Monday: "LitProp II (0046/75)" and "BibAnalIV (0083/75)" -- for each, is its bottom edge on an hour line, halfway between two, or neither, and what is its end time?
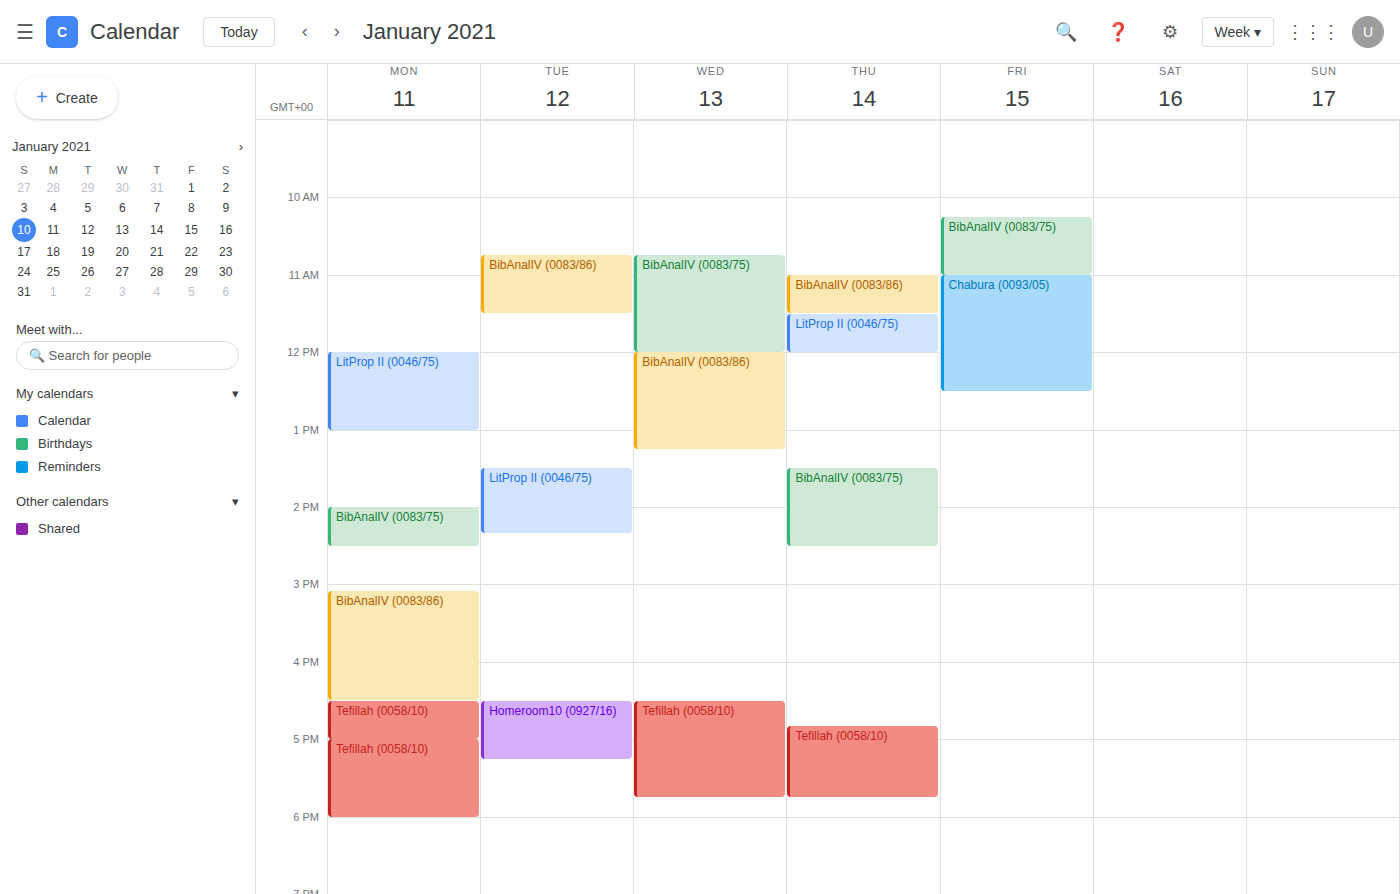
"LitProp II (0046/75)": 13:00, exactly on the 13:00 line. "BibAnalIV (0083/75)": 14:30, halfway between the 14:00 and 15:00 lines.